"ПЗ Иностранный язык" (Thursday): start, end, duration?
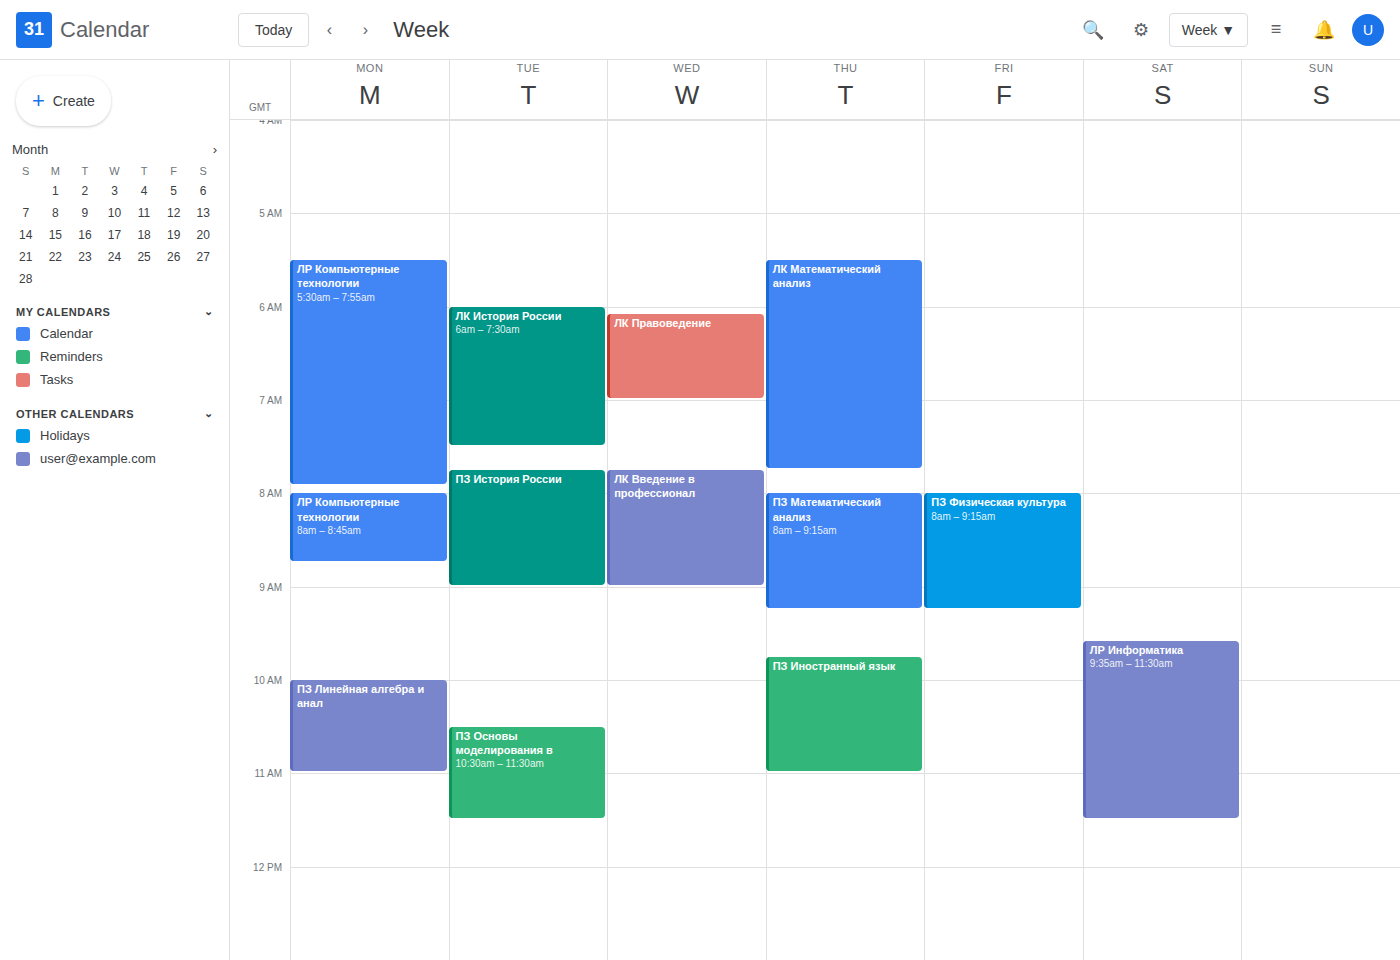
9:45 AM to 11:00 AM, 1 hour 15 minutes